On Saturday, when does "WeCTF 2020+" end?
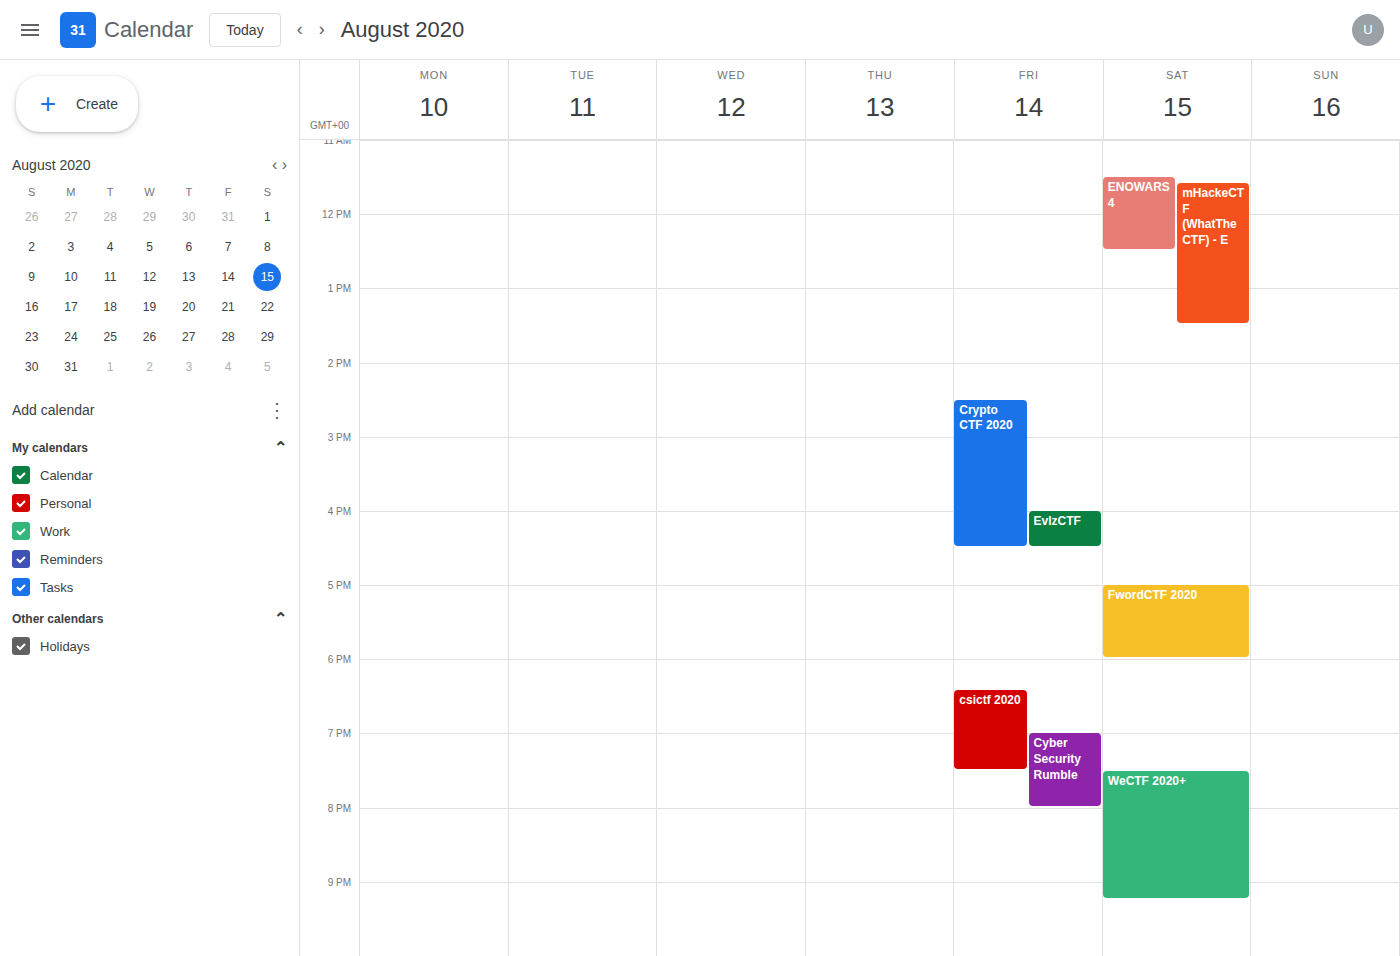
9:15 PM